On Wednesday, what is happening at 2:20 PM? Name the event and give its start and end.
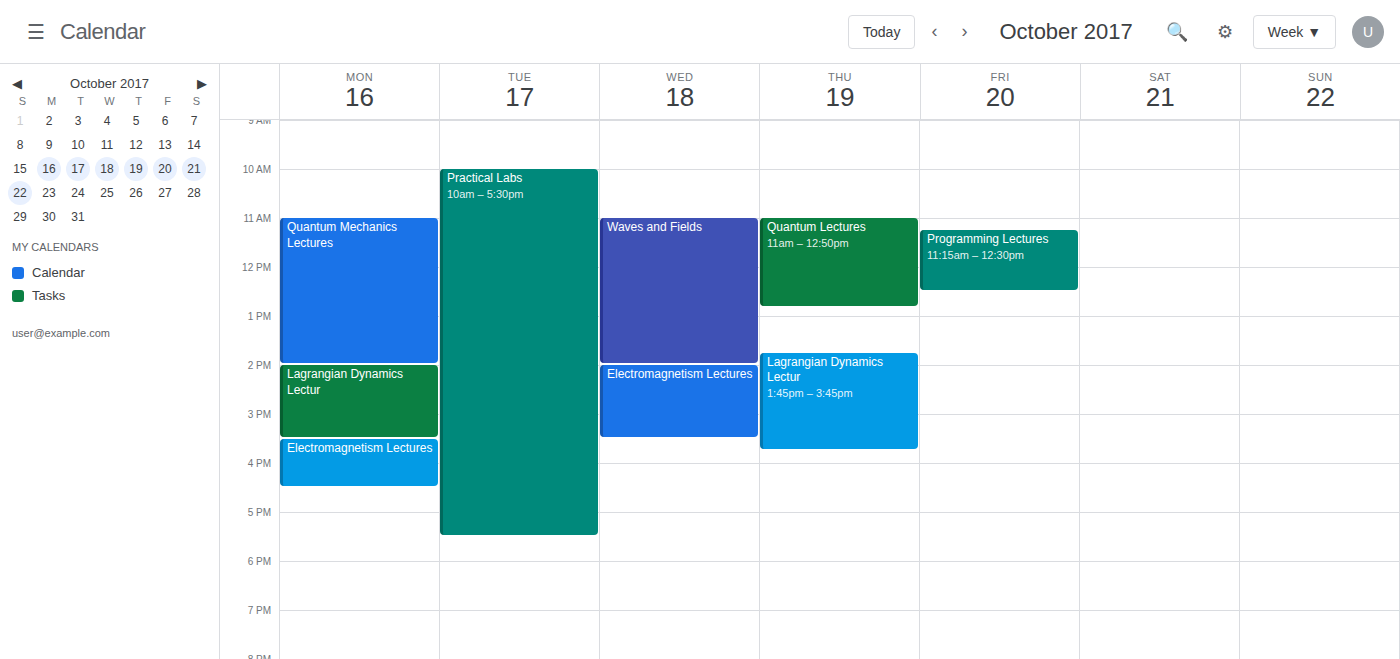
"Electromagnetism Lectures", 2:00 PM to 3:30 PM